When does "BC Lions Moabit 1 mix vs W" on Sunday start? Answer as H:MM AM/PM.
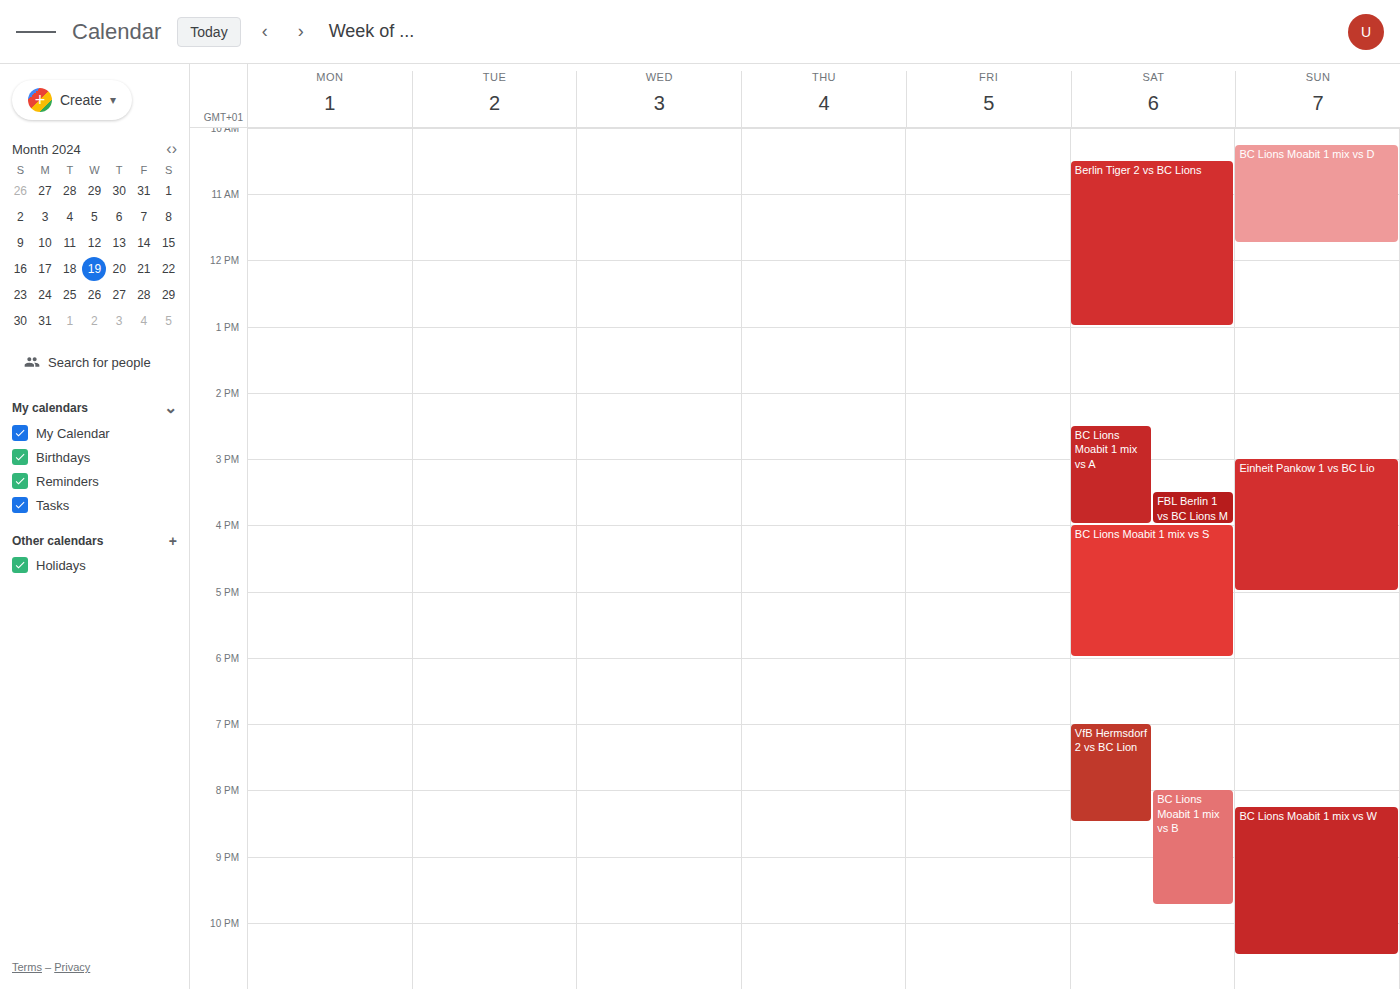
8:15 PM